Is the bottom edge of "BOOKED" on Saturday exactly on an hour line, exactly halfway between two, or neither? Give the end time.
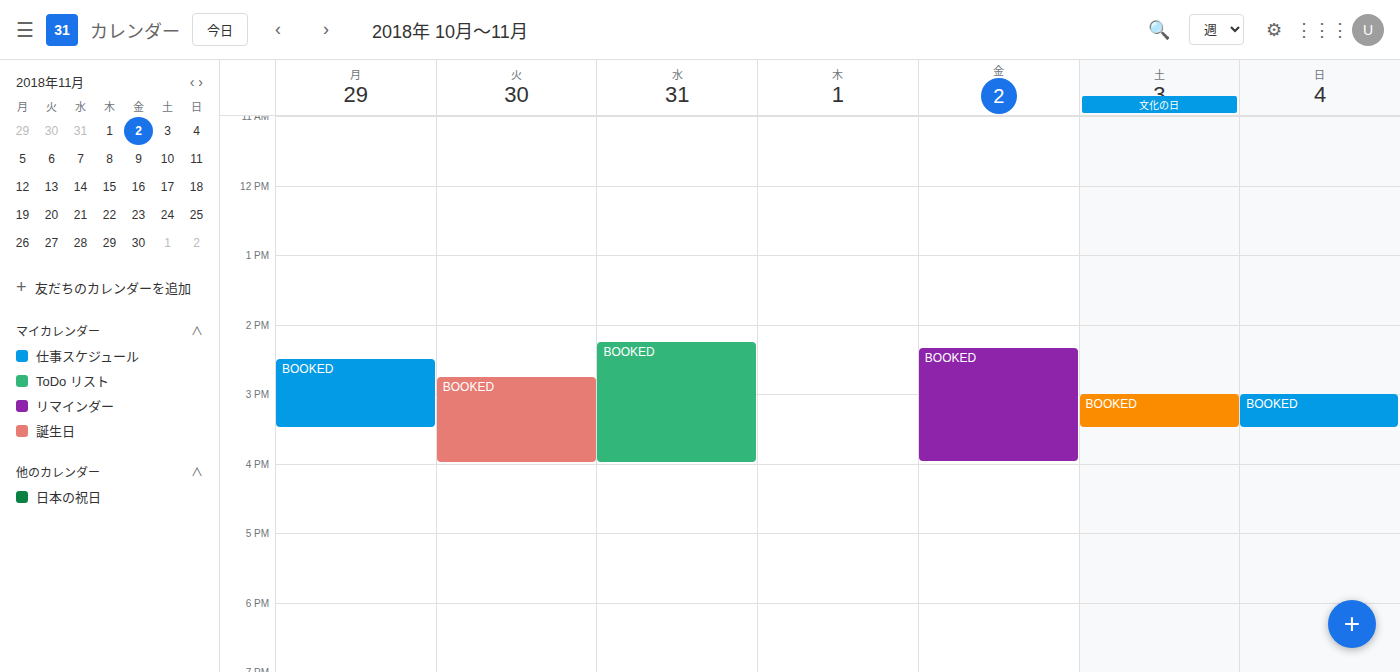
3:30 PM -- halfway between the 3 PM and 4 PM lines.